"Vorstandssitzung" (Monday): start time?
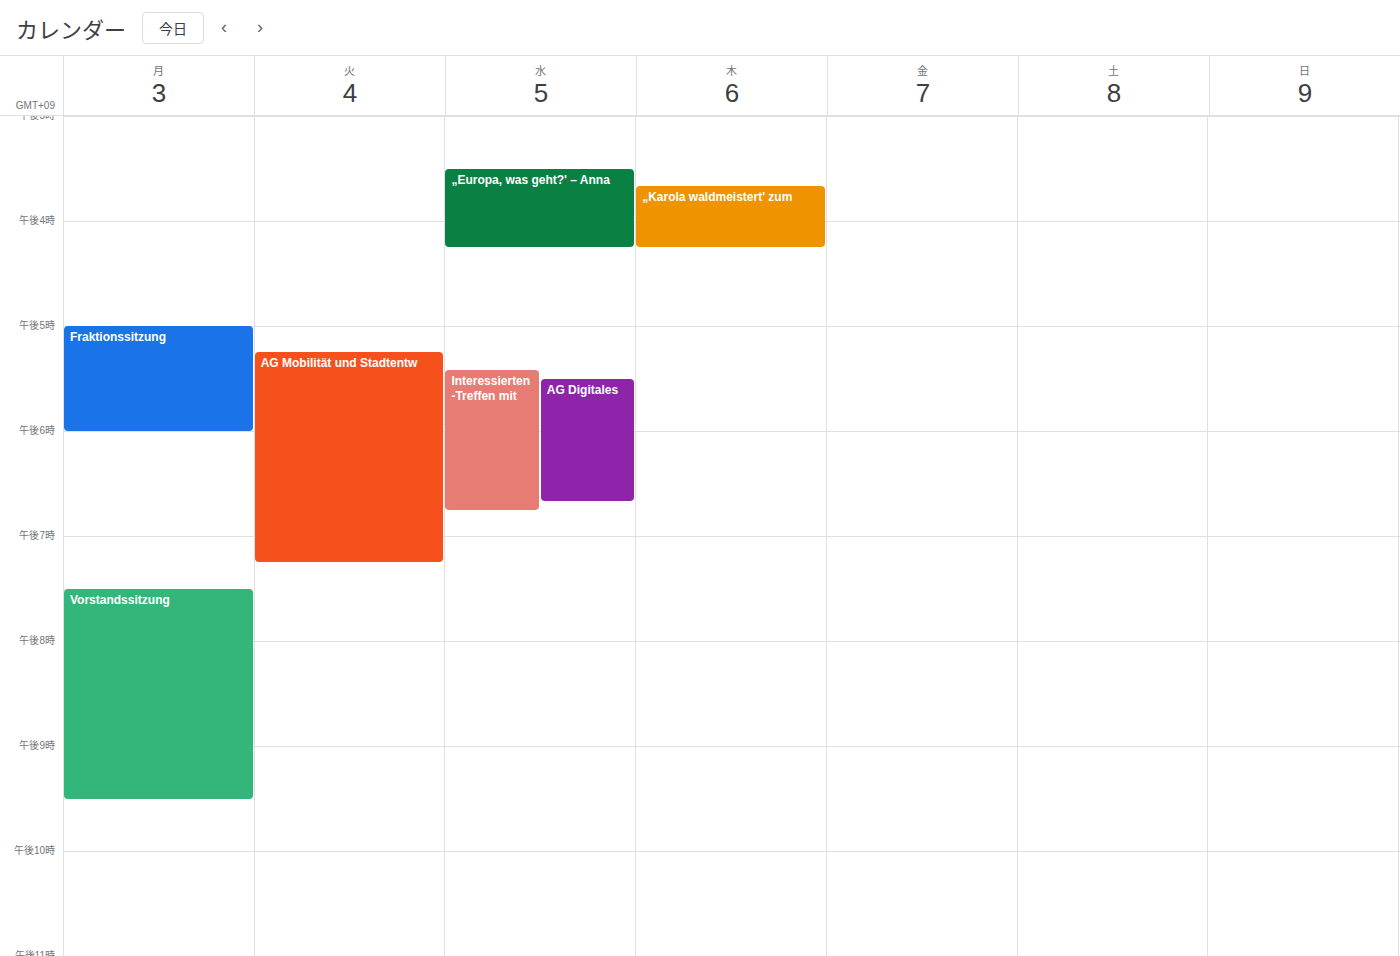
7:30 PM